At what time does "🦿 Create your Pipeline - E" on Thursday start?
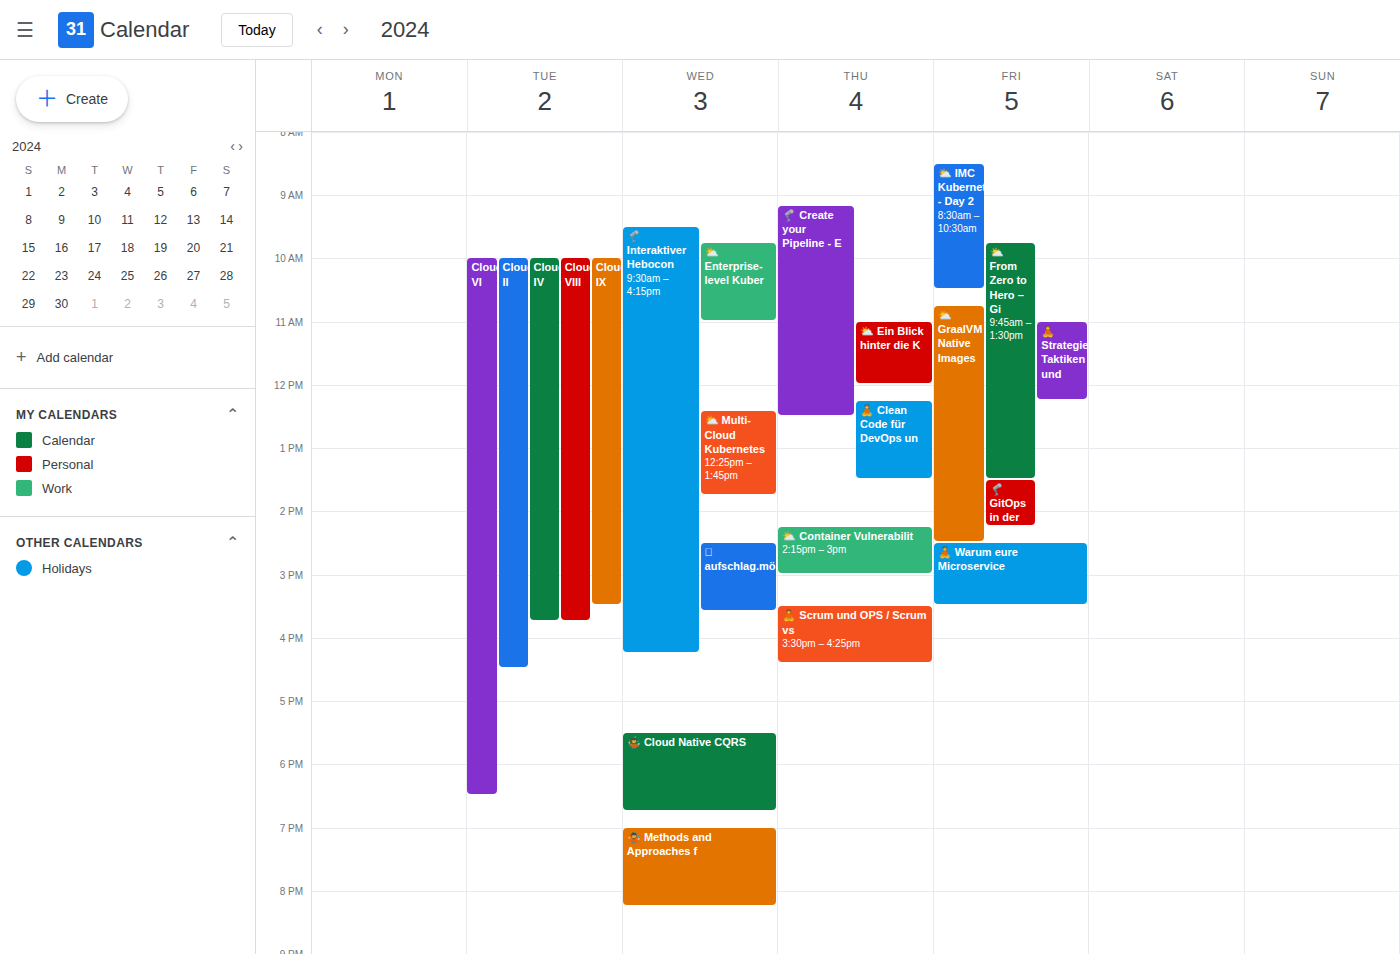
9:10 AM